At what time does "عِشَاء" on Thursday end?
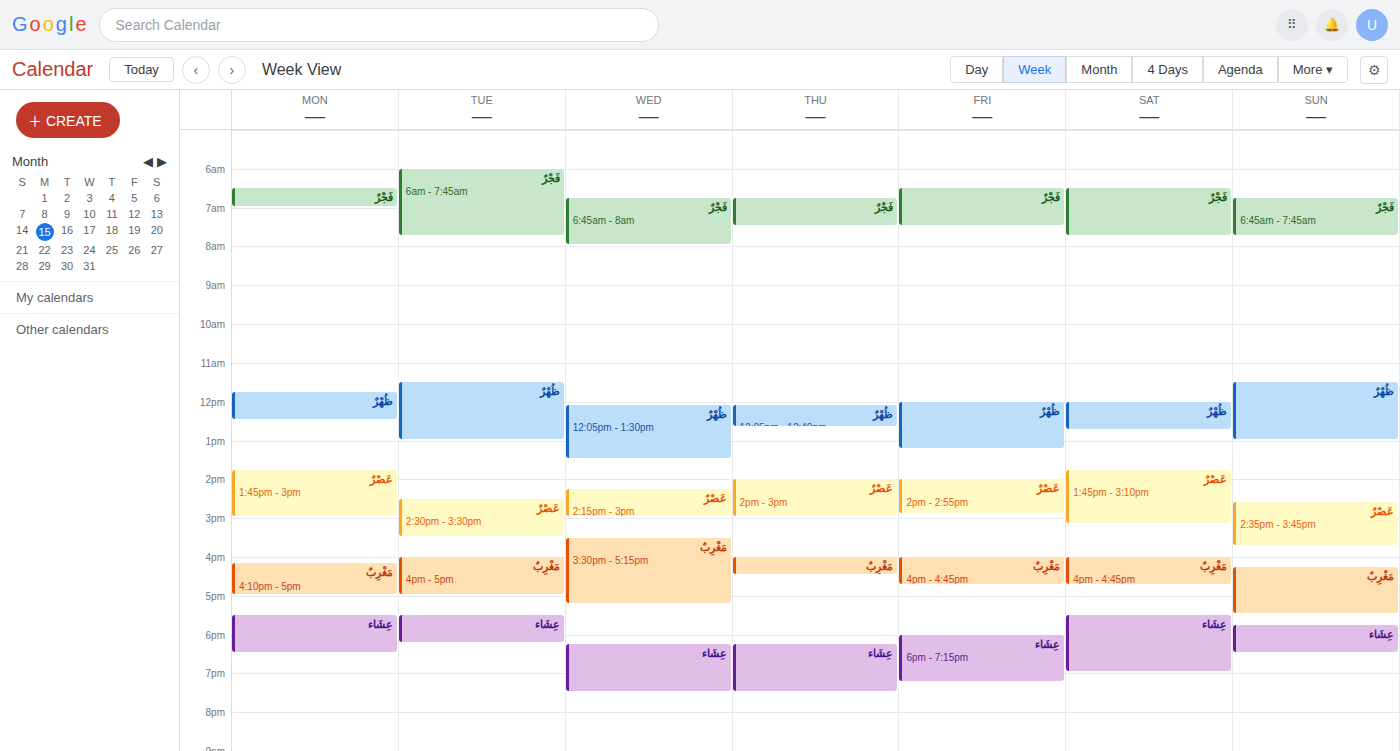
7:30 PM